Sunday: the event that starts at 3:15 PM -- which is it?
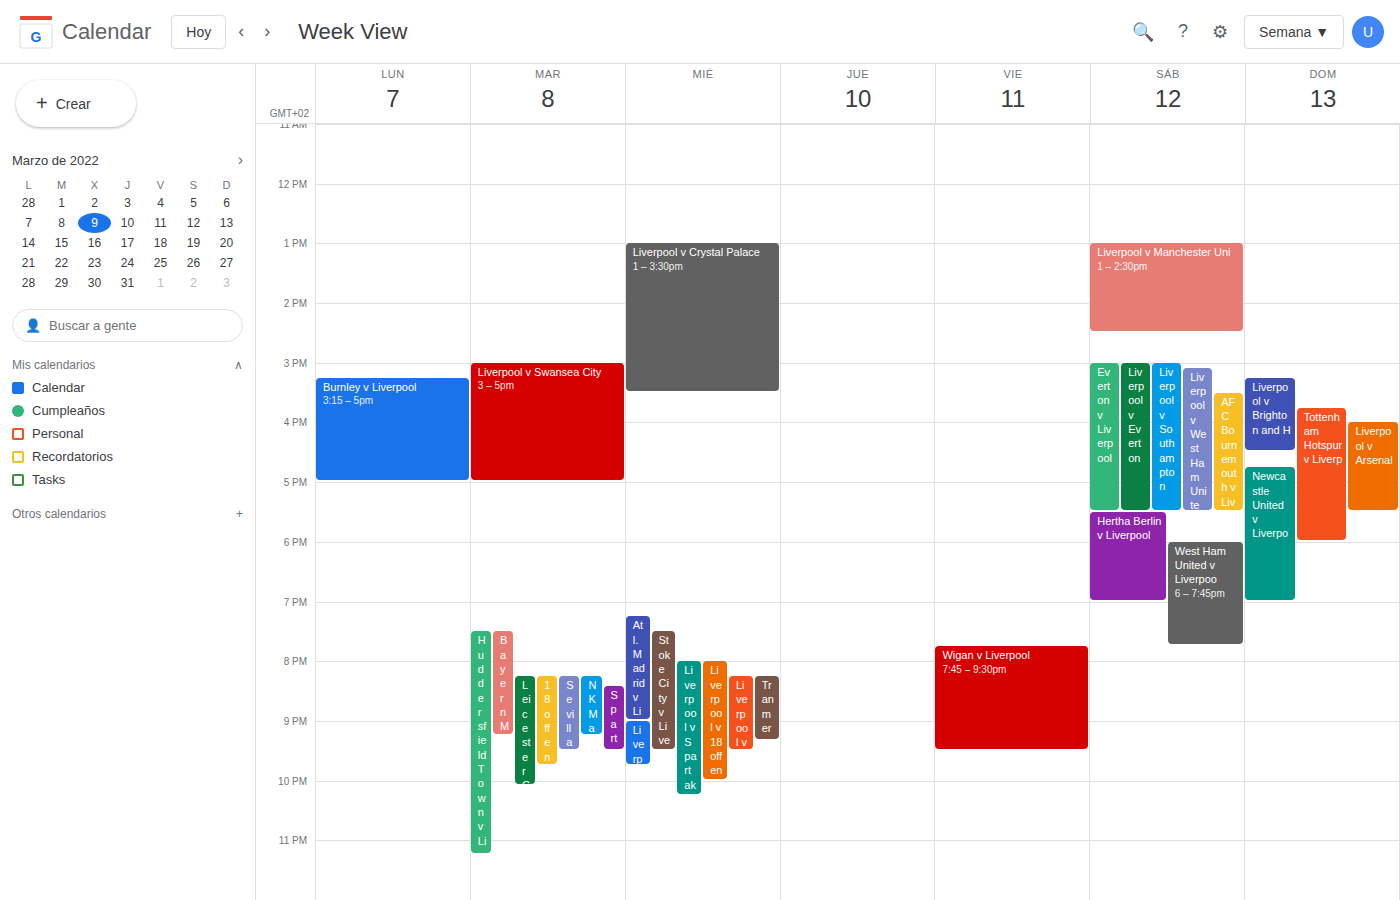
"Liverpool v Brighton and H"